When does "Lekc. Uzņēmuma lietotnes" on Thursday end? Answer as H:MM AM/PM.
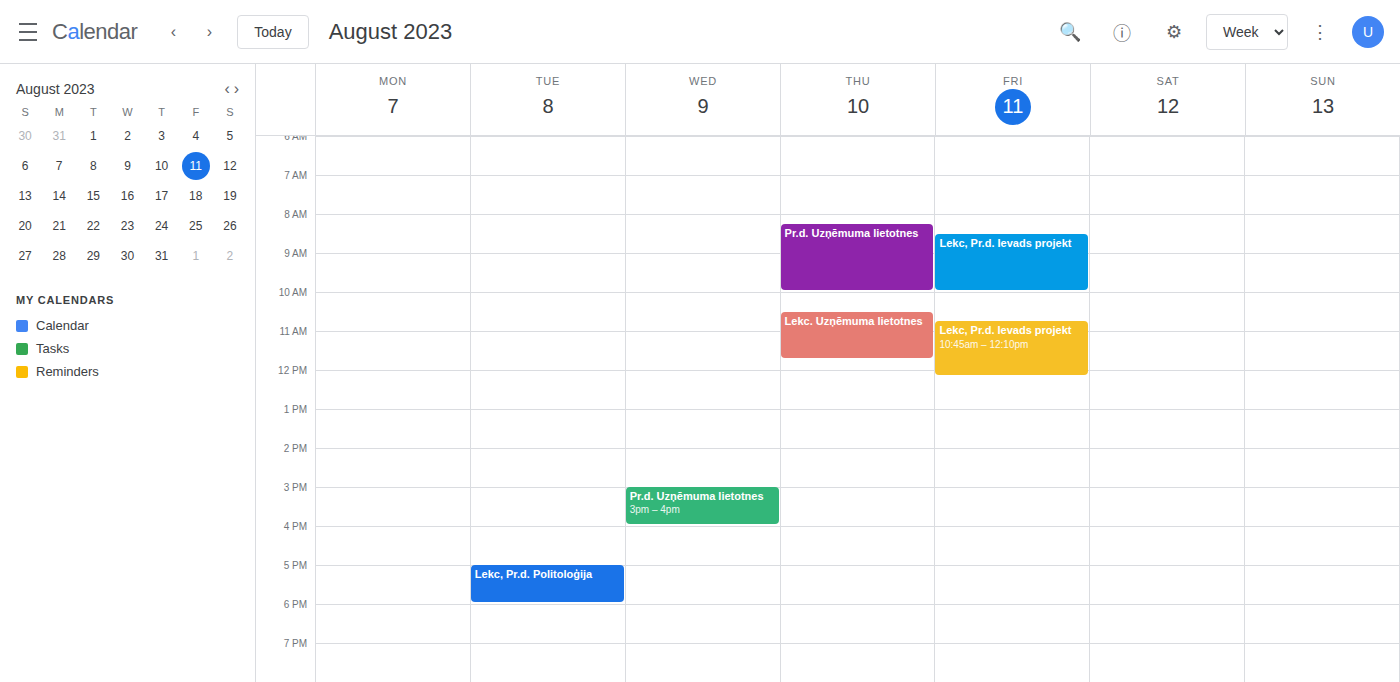
11:45 AM